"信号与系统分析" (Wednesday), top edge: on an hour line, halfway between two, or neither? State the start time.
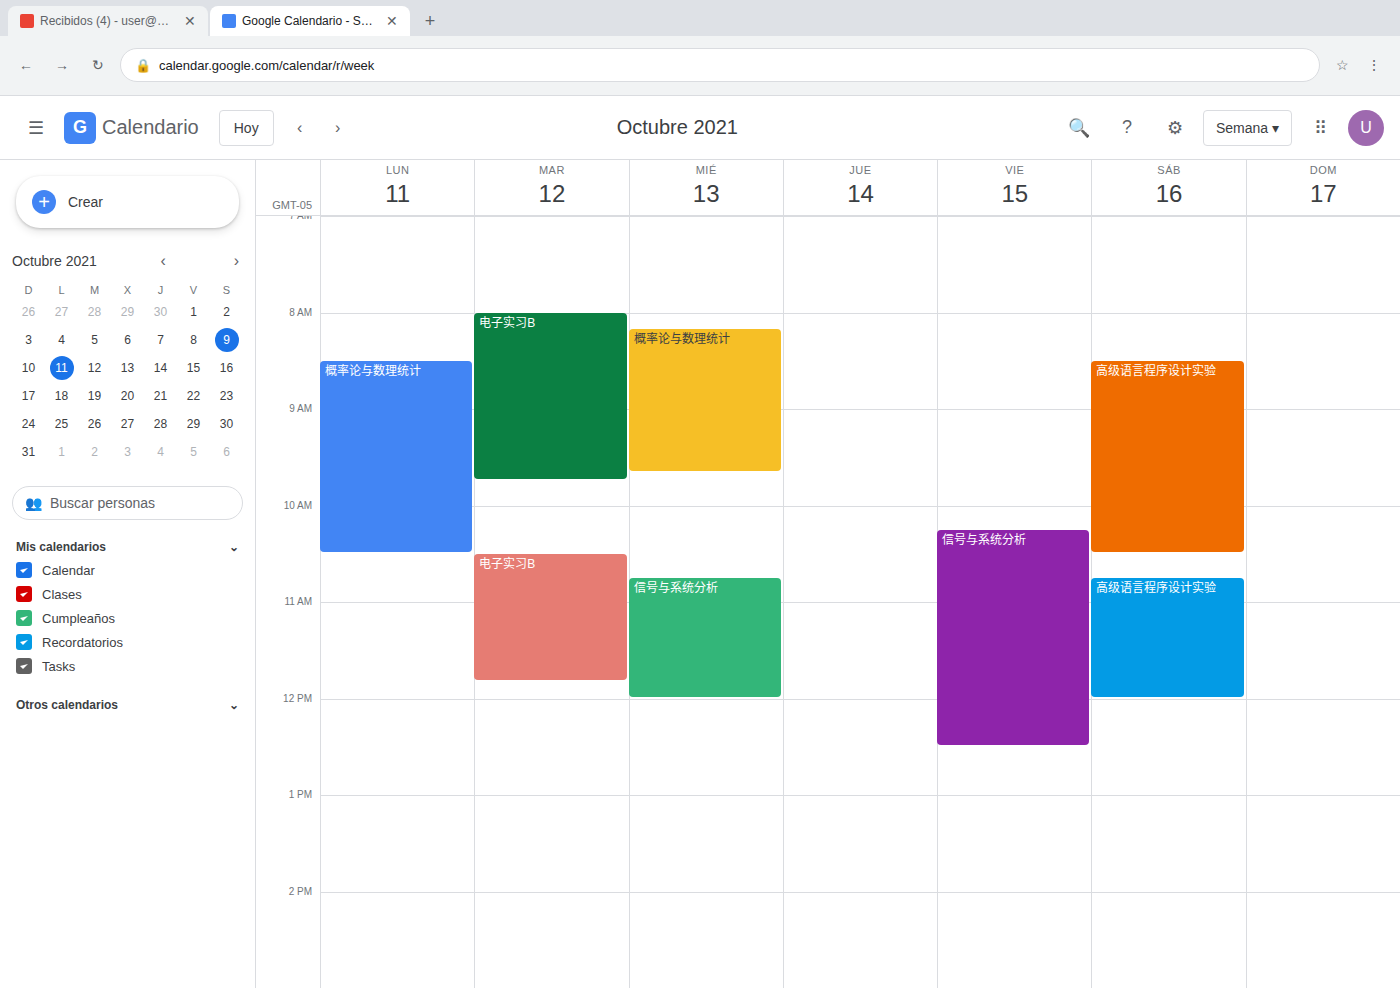
10:45 AM -- neither: three quarters of the way from the 10 AM line to the 11 AM line.